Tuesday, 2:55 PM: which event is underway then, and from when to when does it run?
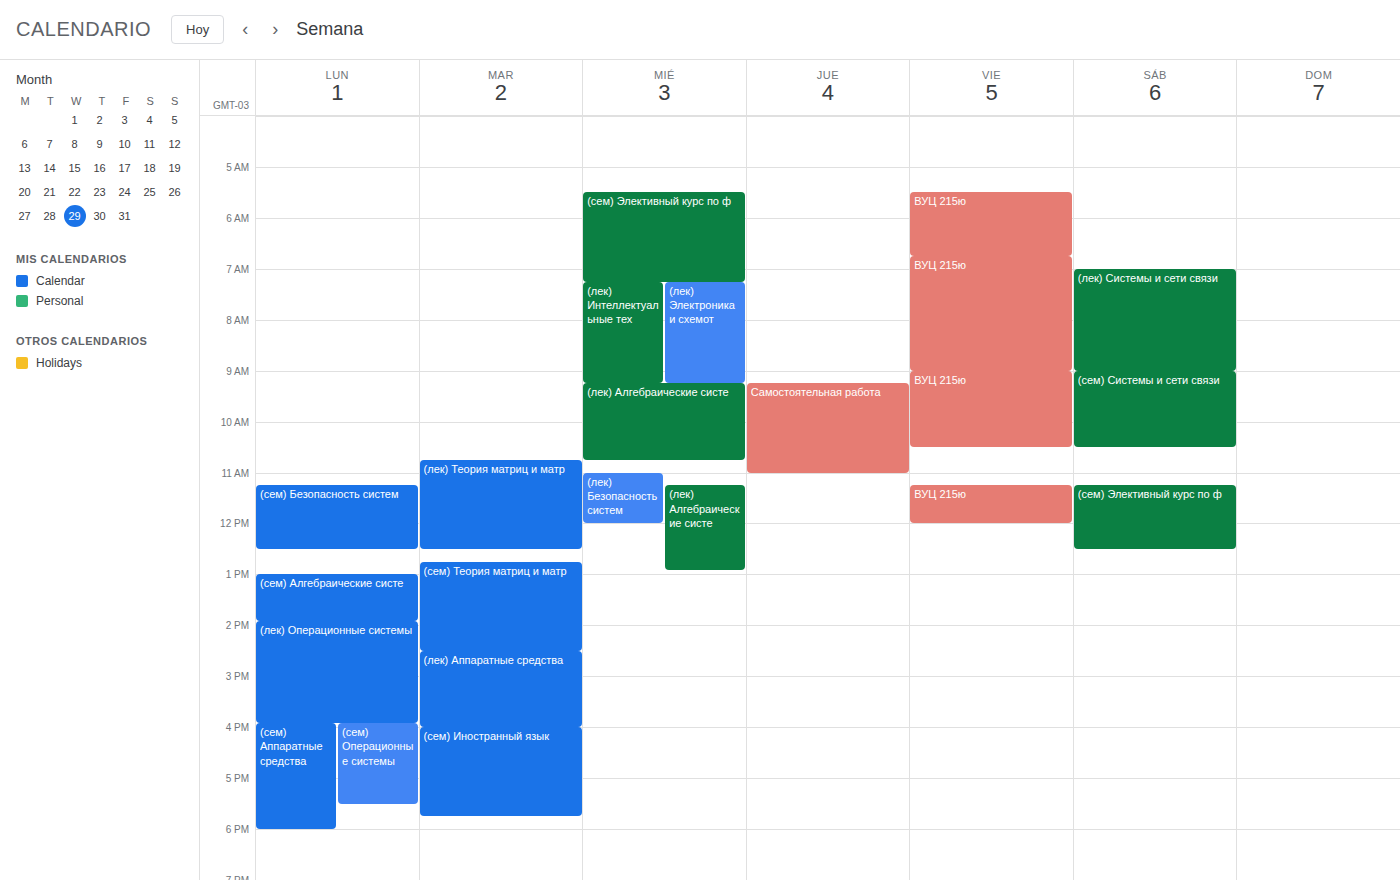
"(лек) Аппаратные средства", 2:30 PM to 4:00 PM